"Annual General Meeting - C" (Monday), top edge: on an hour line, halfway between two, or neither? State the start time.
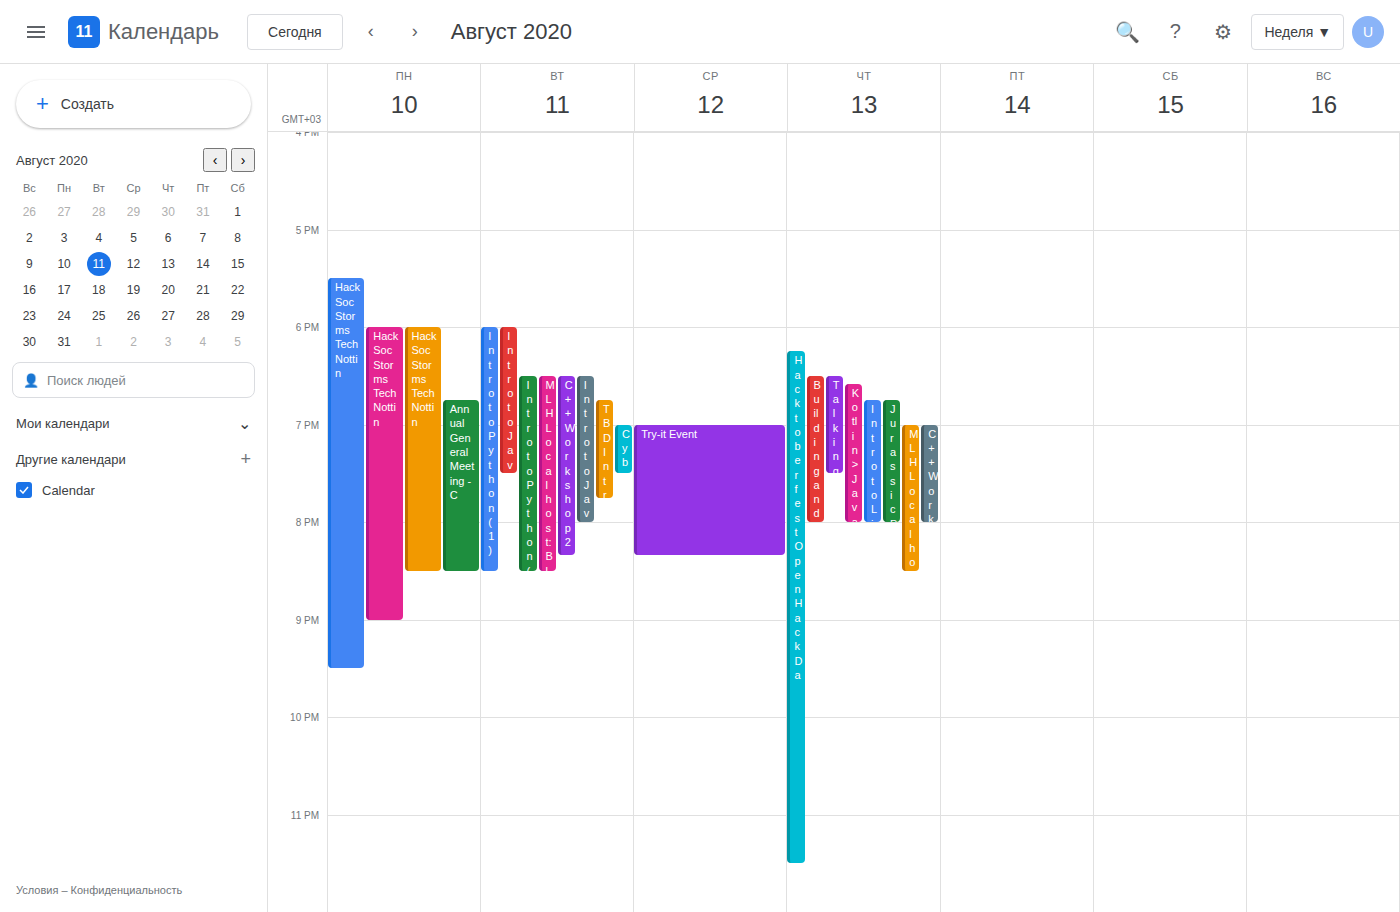
6:45 PM -- neither: three quarters of the way from the 6 PM line to the 7 PM line.